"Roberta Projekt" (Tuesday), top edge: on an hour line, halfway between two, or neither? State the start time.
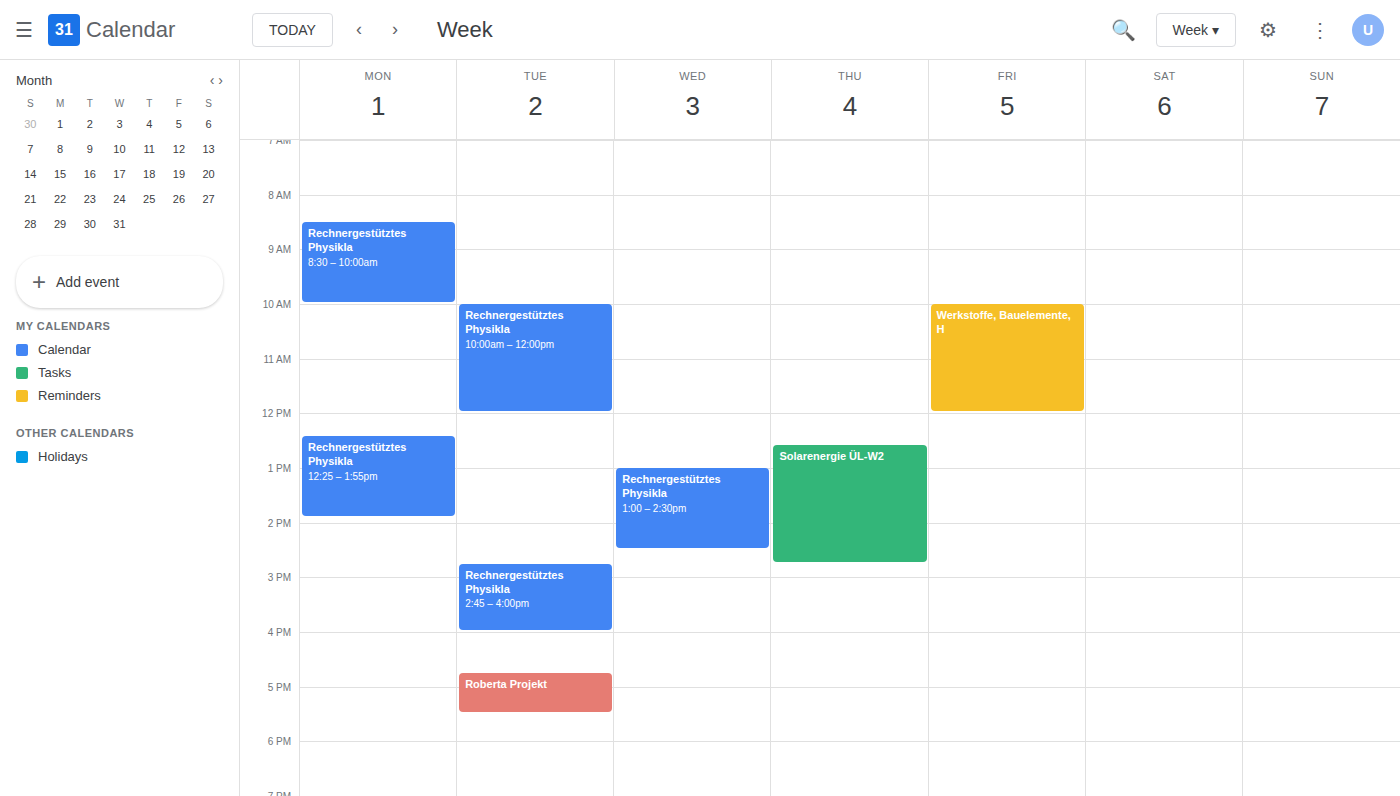
4:45 PM -- neither: three quarters of the way from the 4 PM line to the 5 PM line.